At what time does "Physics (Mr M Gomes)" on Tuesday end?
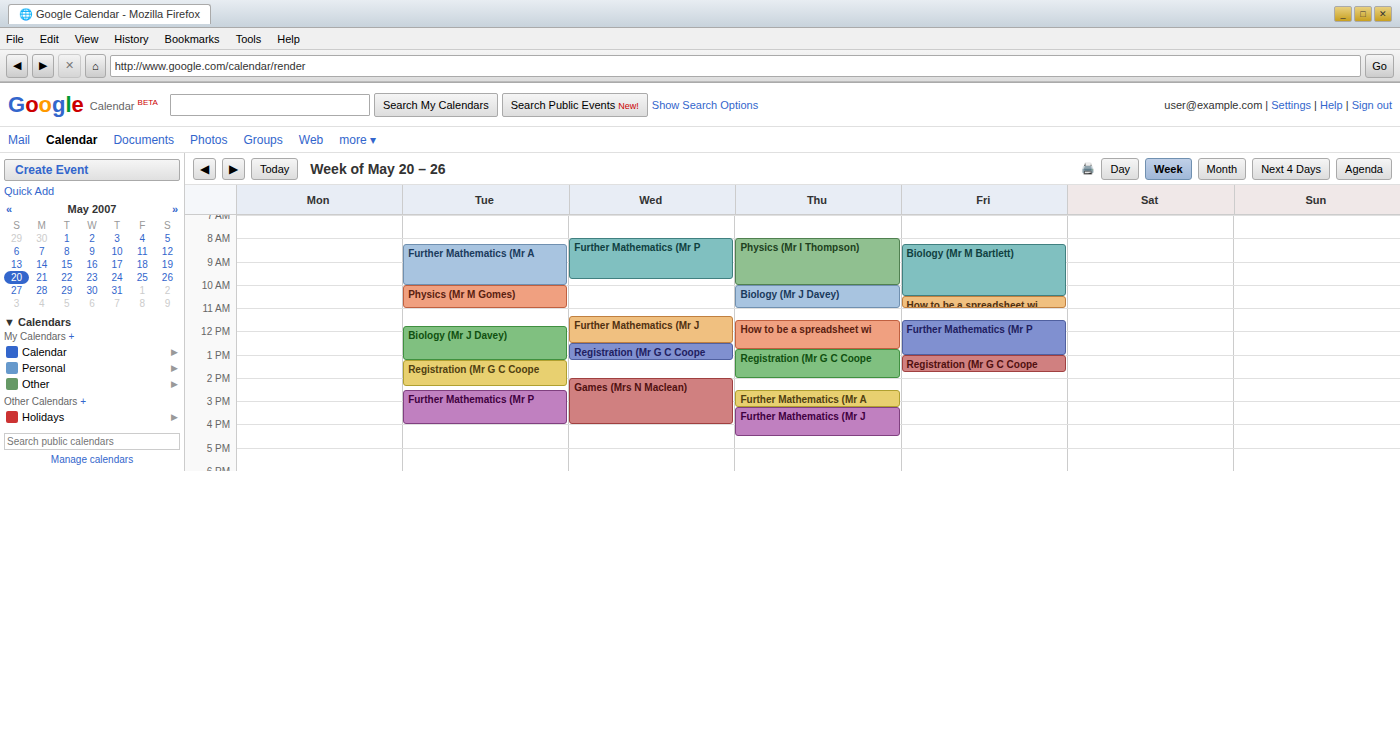
11:00 AM